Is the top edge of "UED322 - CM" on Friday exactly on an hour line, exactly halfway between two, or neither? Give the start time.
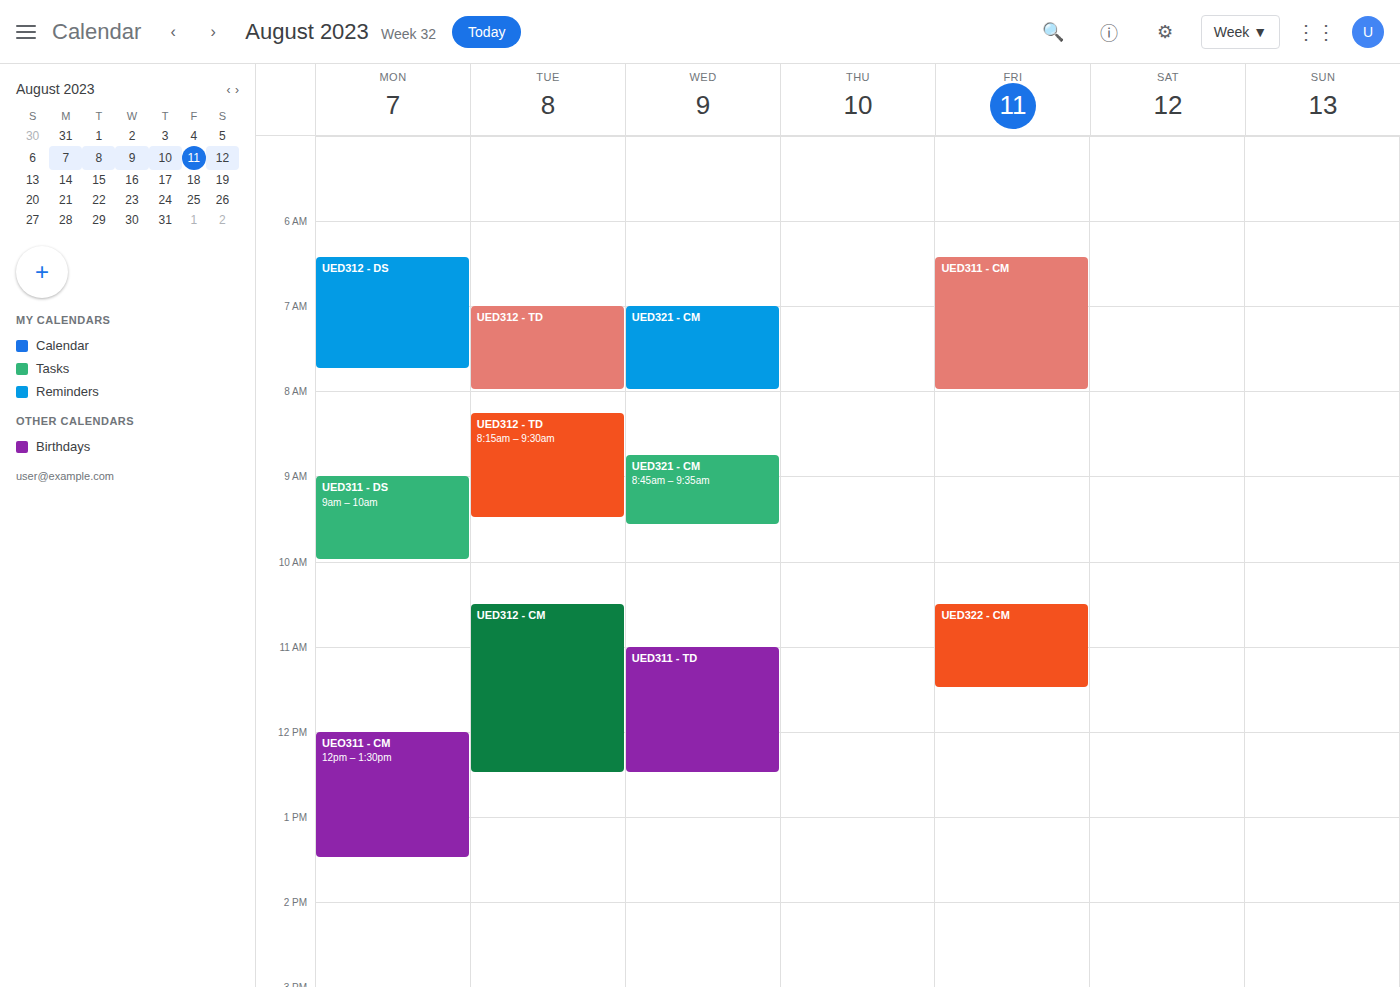
10:30 AM -- halfway between the 10 AM and 11 AM lines.